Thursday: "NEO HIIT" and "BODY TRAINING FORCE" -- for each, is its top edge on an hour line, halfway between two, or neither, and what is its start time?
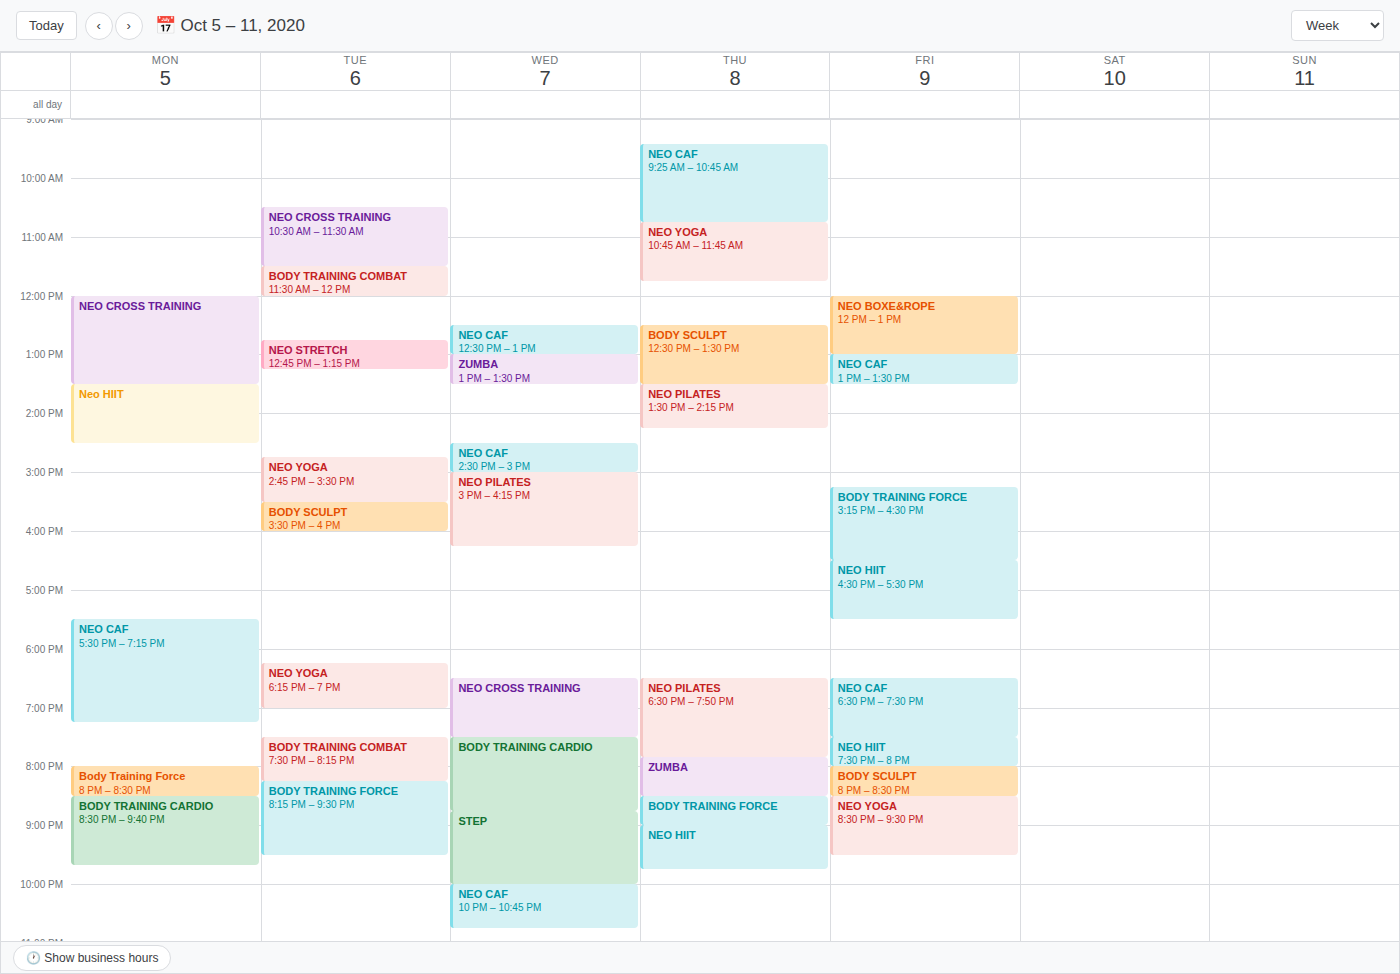
"NEO HIIT": 21:00, exactly on the 21:00 line. "BODY TRAINING FORCE": 20:30, halfway between the 20:00 and 21:00 lines.